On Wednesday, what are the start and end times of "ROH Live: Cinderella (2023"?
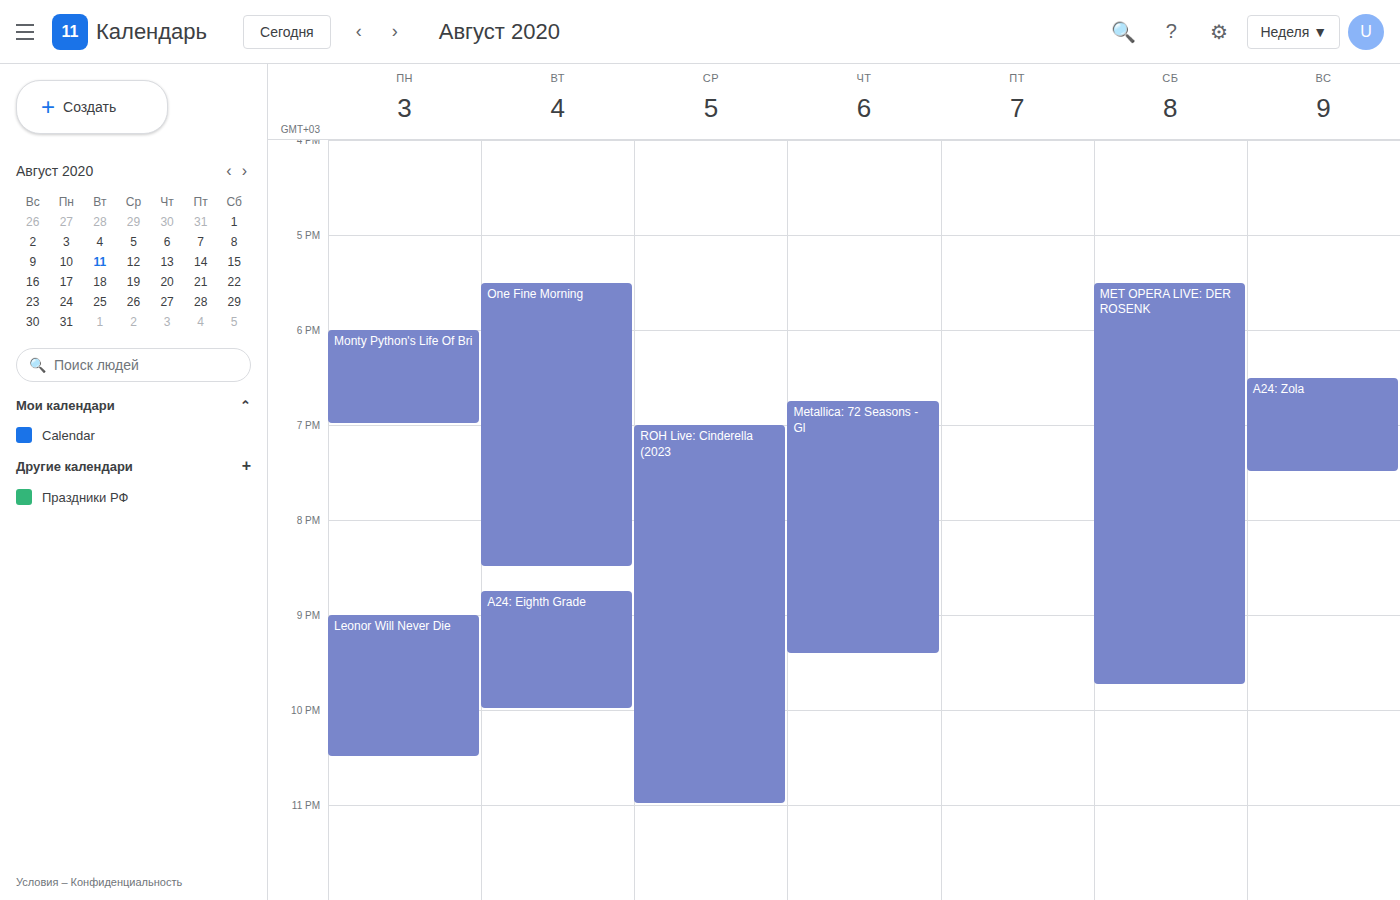
19:00 to 23:00